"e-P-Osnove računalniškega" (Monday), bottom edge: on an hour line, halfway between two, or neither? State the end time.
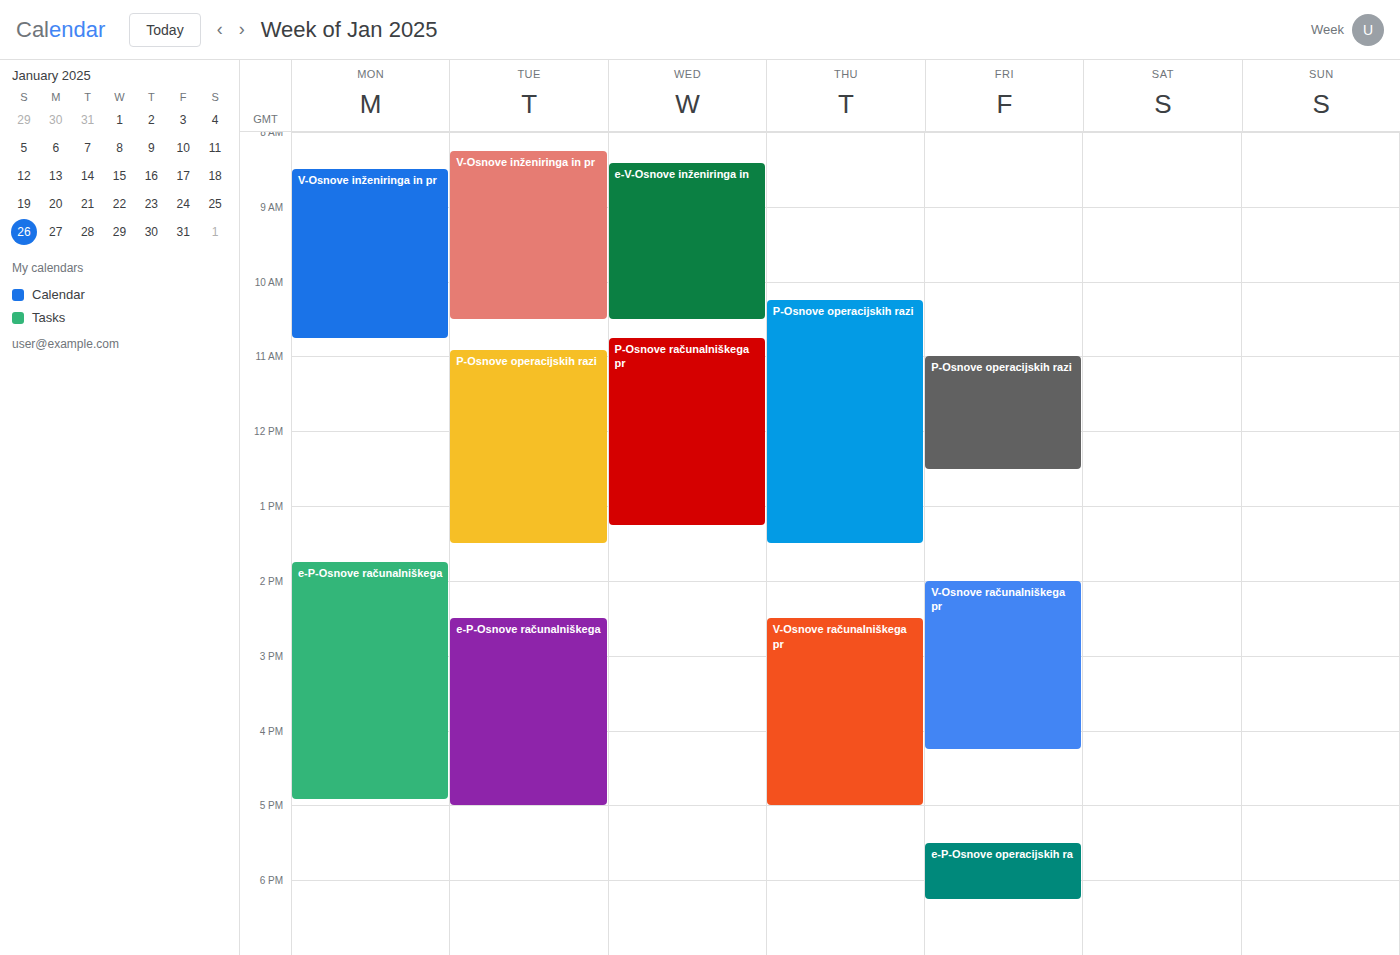
4:55 PM -- neither: 55 minutes below the 4 PM line and 5 minutes above the 5 PM line.